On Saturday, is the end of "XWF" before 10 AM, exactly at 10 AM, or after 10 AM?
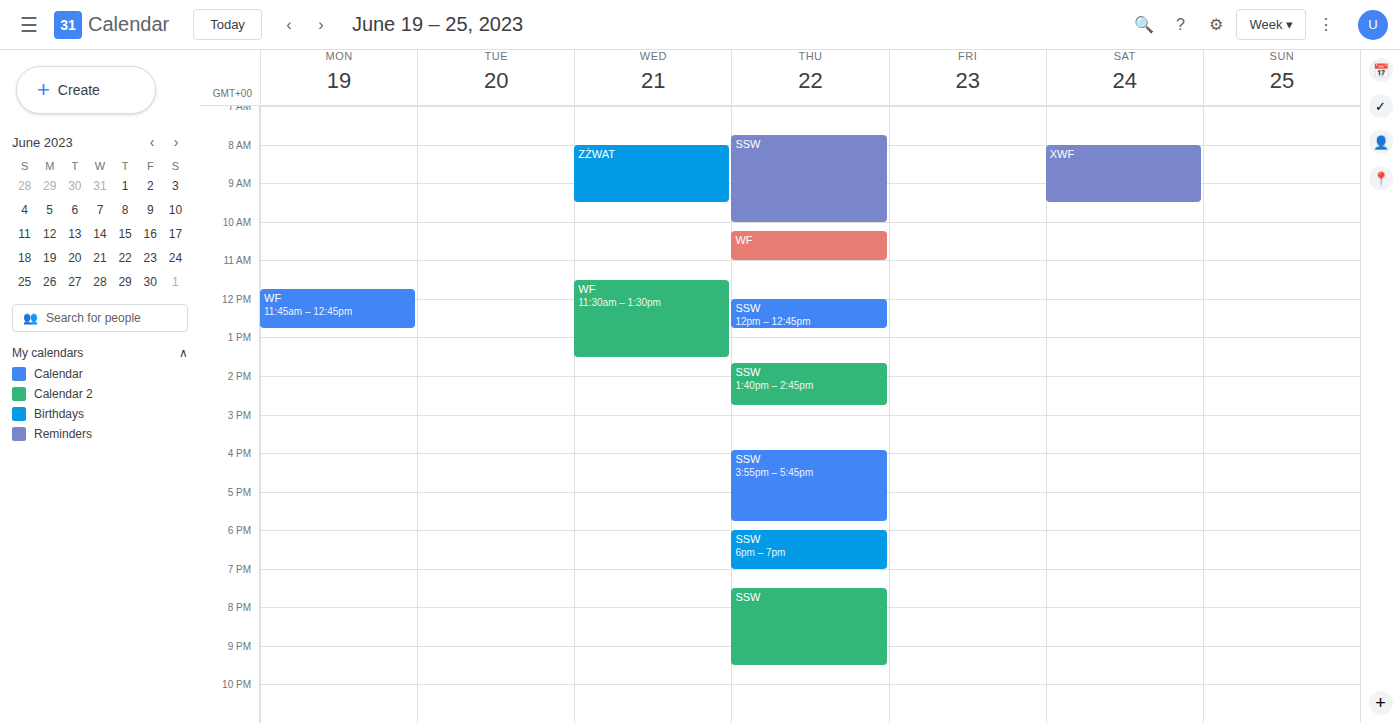
9:30 AM -- before 10 AM, 30 minutes above the 10 AM line.